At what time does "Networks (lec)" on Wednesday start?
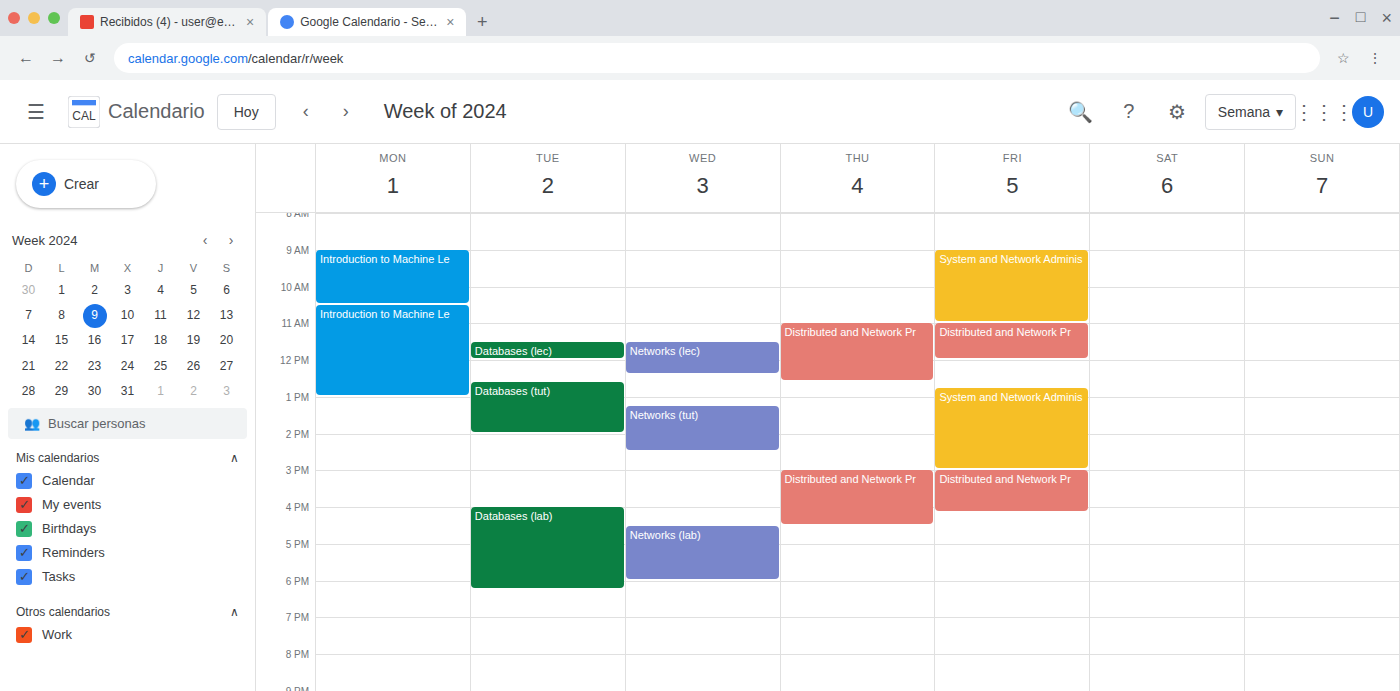
11:30 AM